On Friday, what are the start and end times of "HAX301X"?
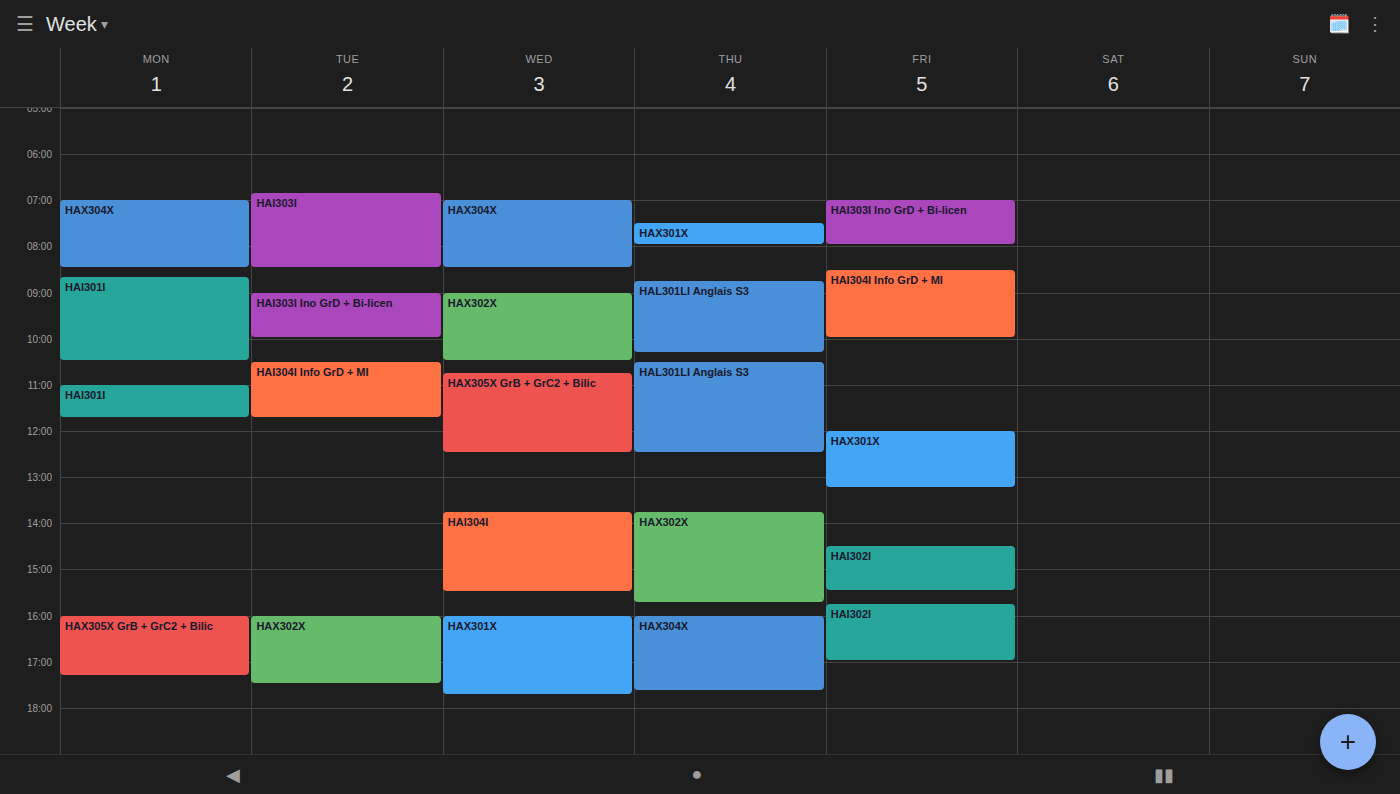
12:00 PM to 1:15 PM